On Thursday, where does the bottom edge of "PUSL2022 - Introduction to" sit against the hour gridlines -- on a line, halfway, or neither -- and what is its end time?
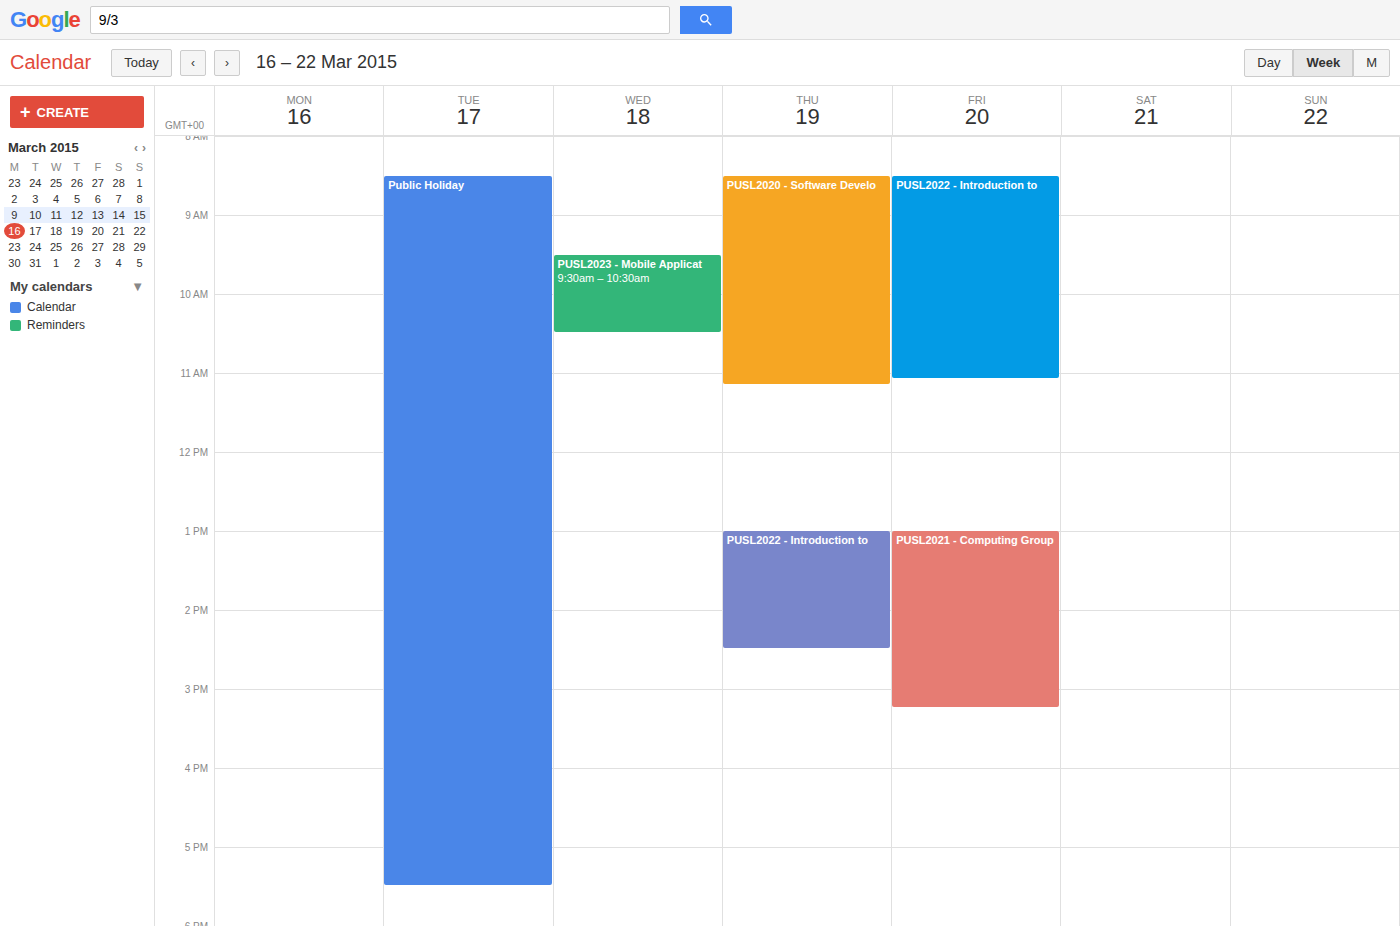
2:30 PM -- halfway between the 2 PM and 3 PM lines.